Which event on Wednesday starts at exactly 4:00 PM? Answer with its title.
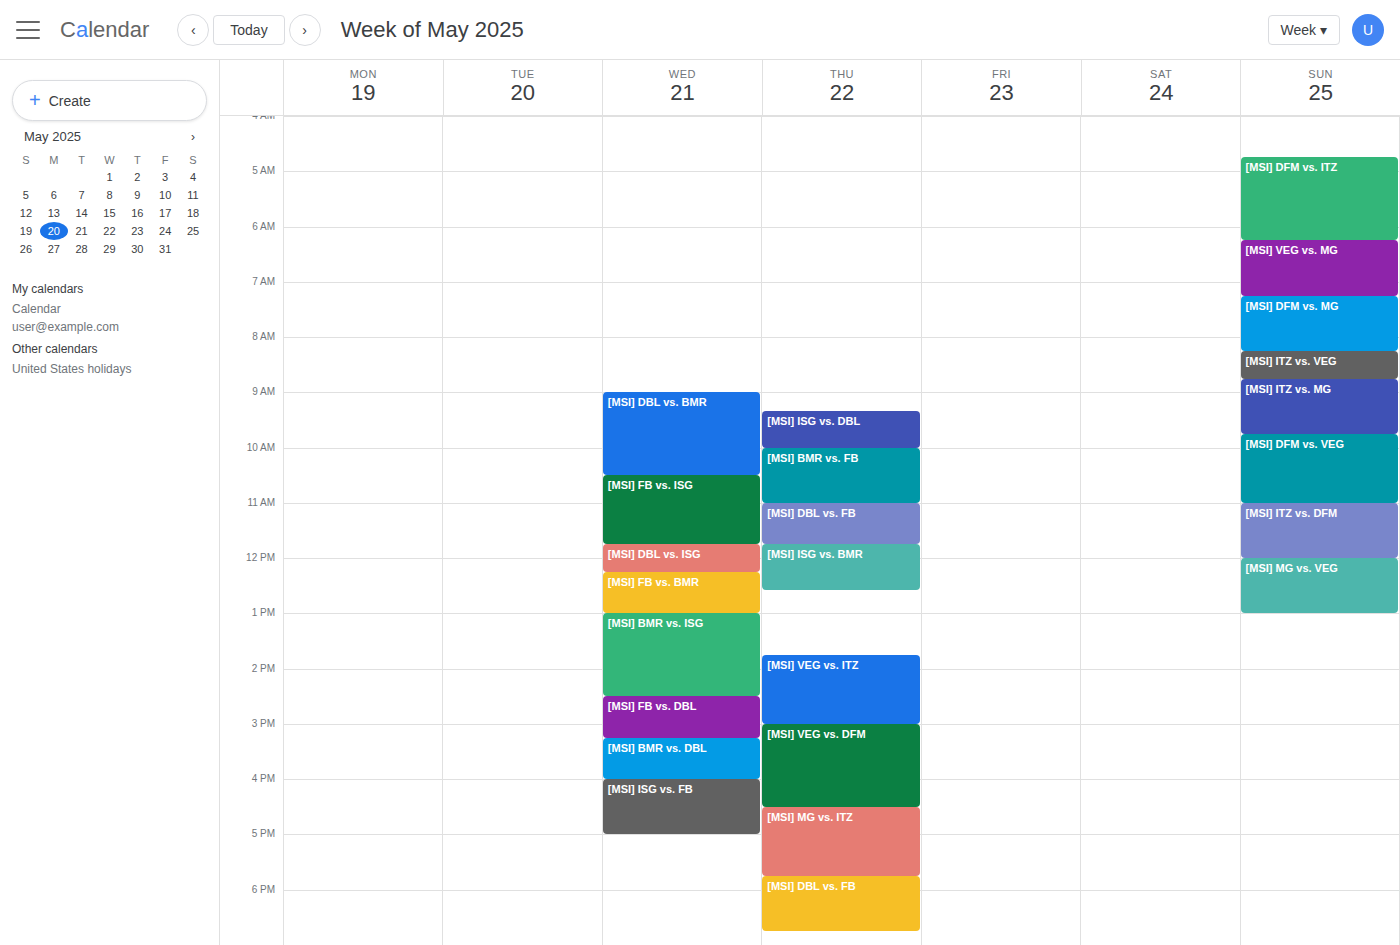
"[MSI] ISG vs. FB"